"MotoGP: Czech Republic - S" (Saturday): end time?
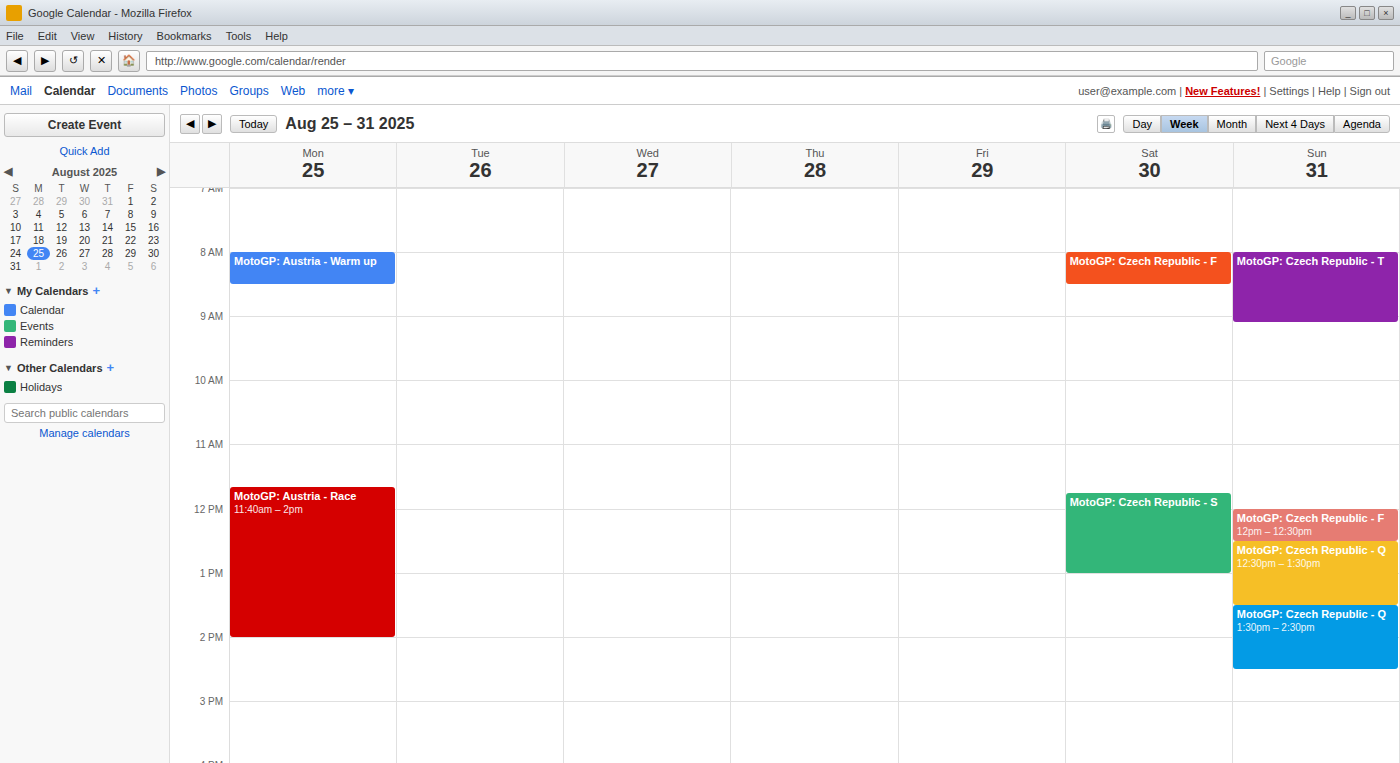
1:00 PM